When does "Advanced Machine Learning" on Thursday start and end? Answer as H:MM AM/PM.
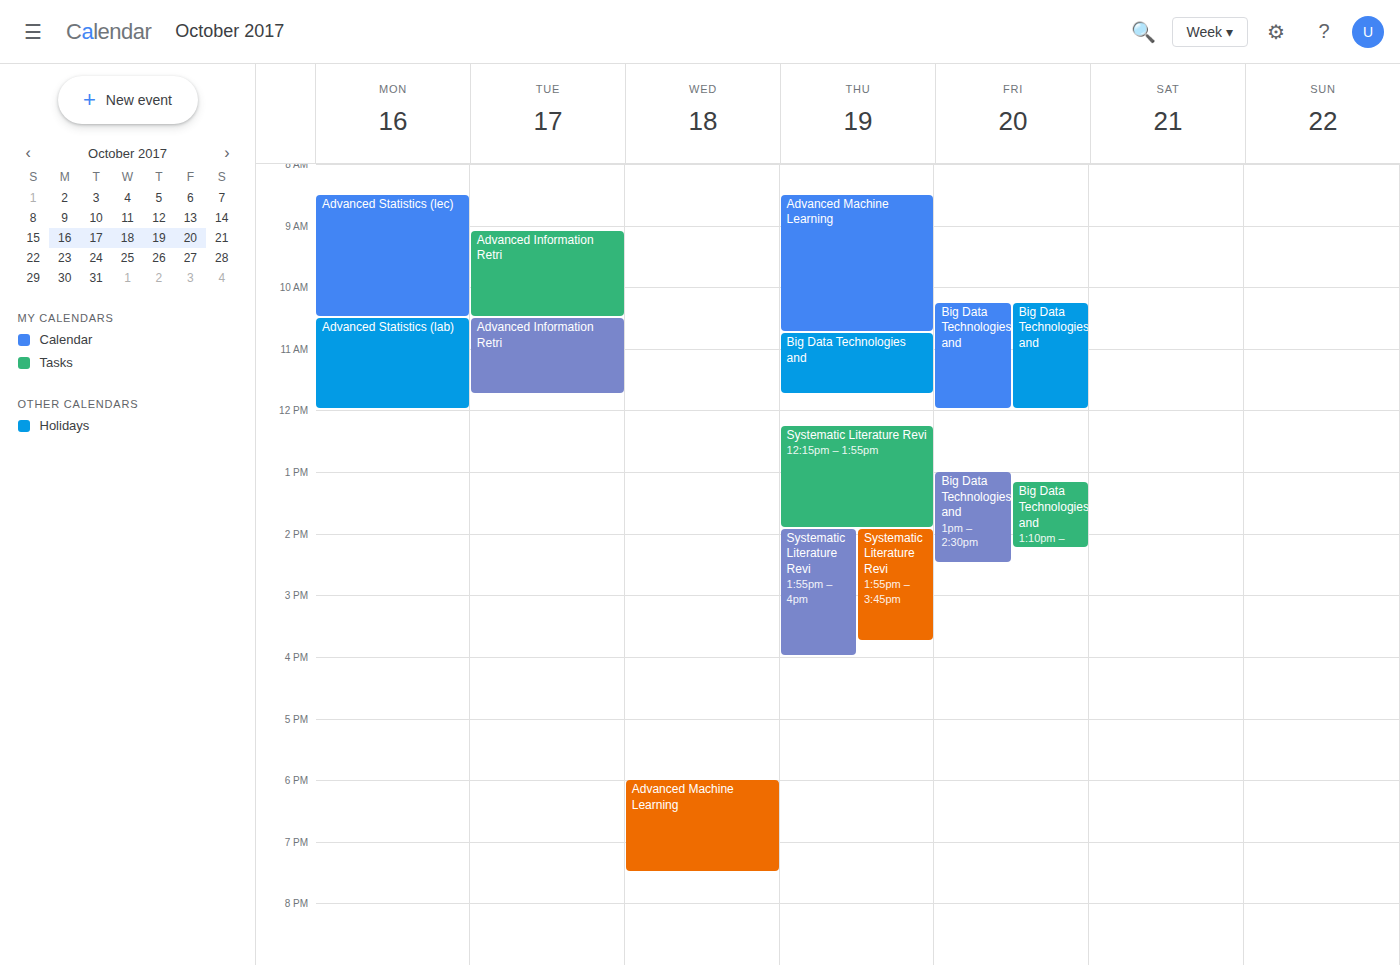
8:30 AM to 10:45 AM